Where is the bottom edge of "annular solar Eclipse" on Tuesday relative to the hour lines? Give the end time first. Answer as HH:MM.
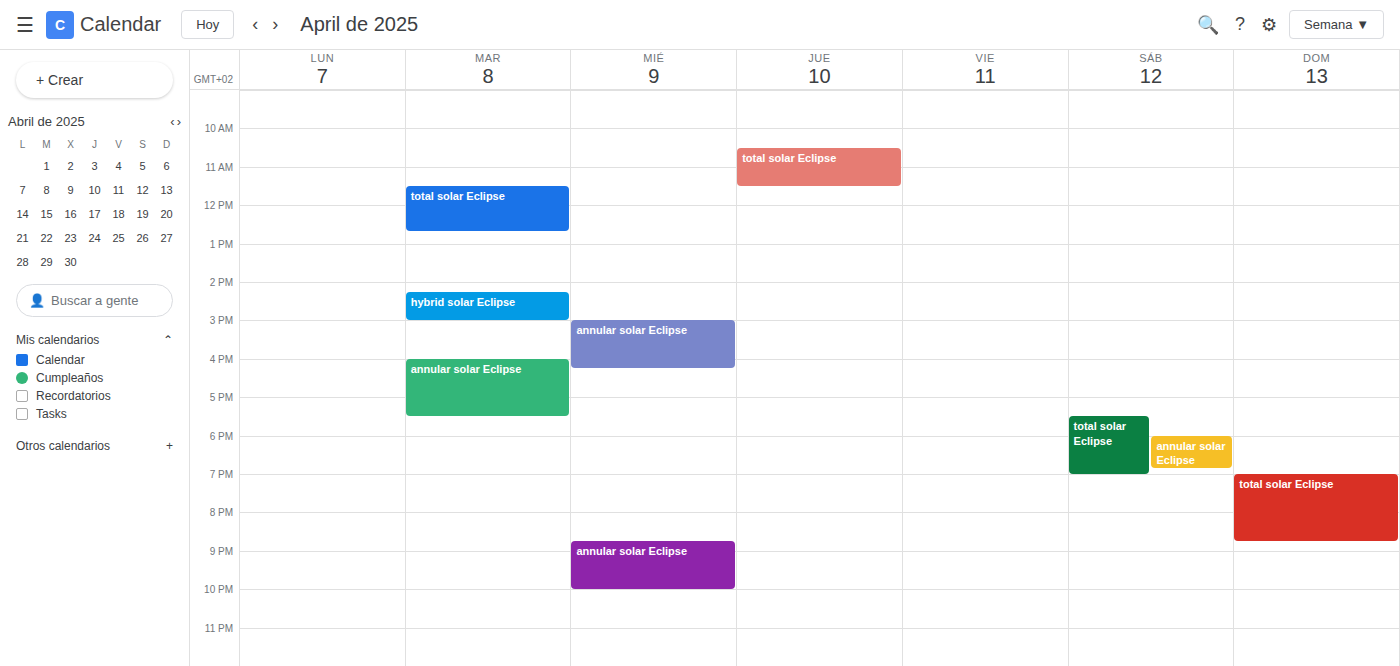
17:30 -- halfway between the 17:00 and 18:00 lines.